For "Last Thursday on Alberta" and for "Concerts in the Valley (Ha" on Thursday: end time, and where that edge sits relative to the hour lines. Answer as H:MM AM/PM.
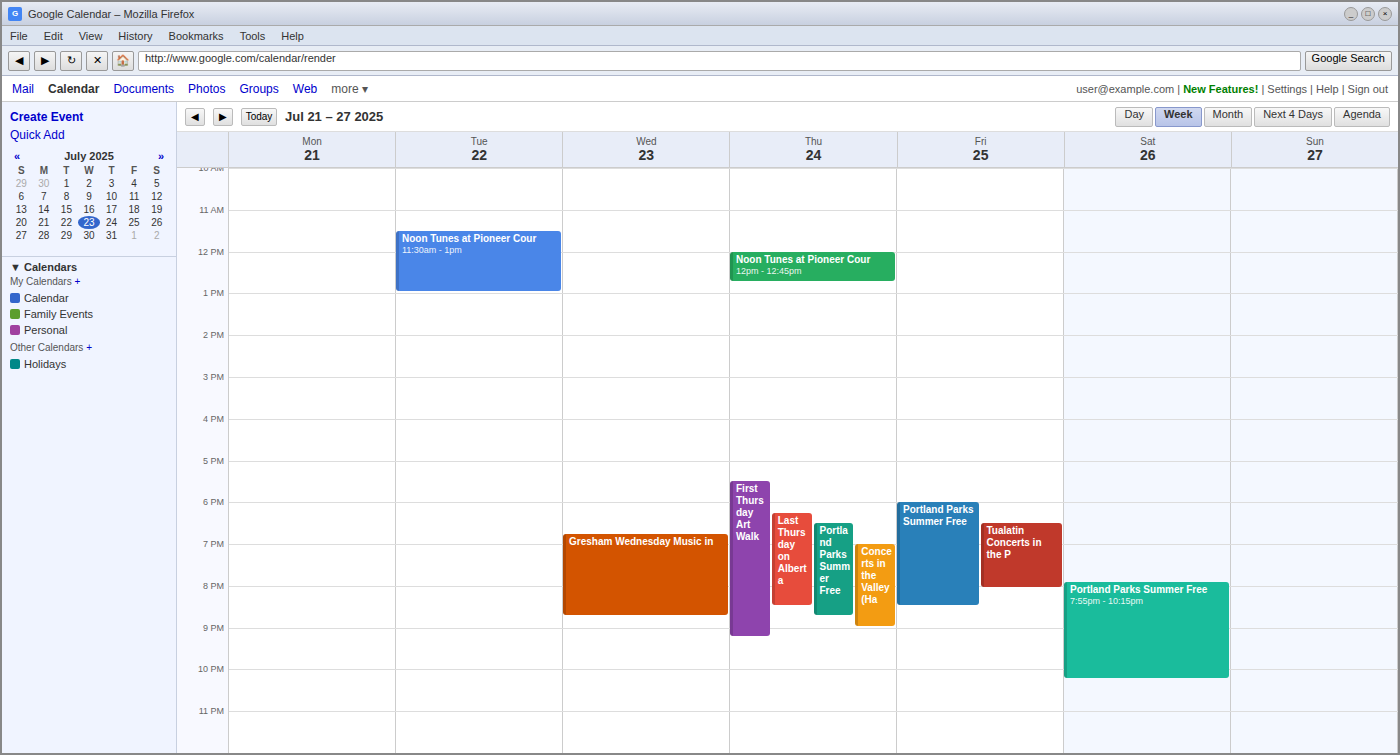
"Last Thursday on Alberta": 8:30 PM, halfway between the 8 PM and 9 PM lines. "Concerts in the Valley (Ha": 9:00 PM, exactly on the 9 PM line.